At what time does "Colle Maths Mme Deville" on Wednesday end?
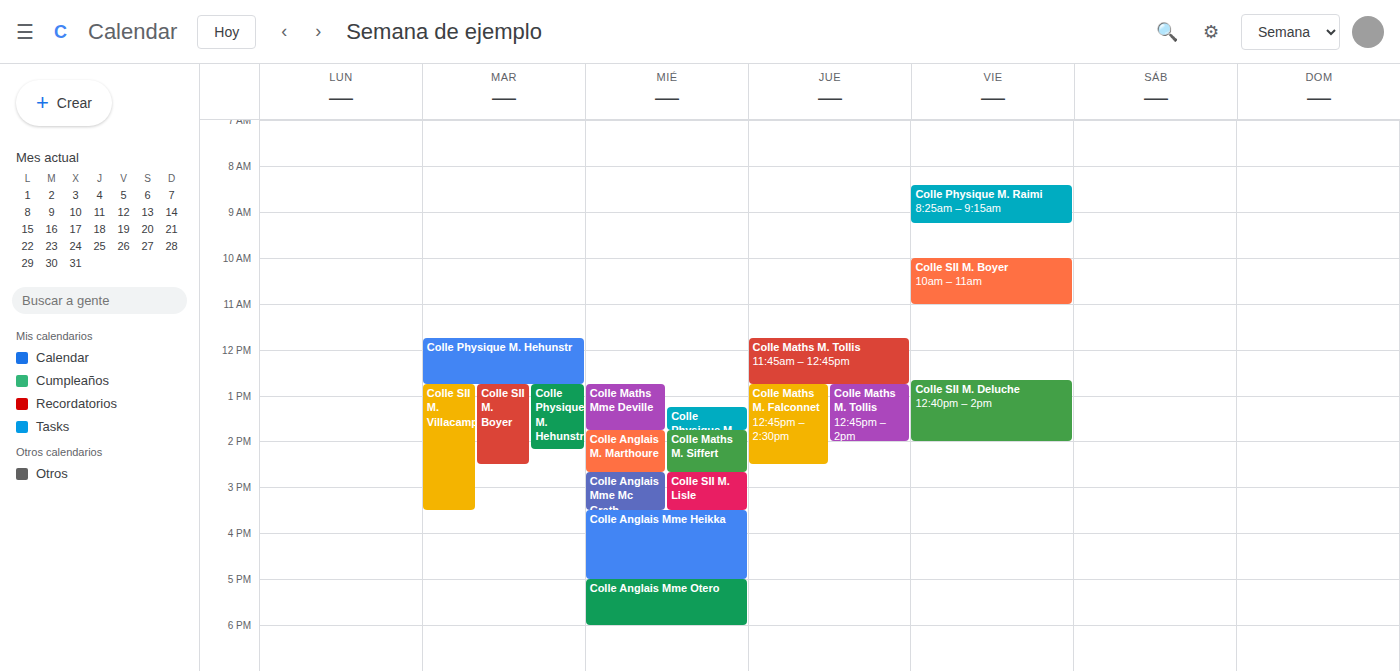
1:45 PM